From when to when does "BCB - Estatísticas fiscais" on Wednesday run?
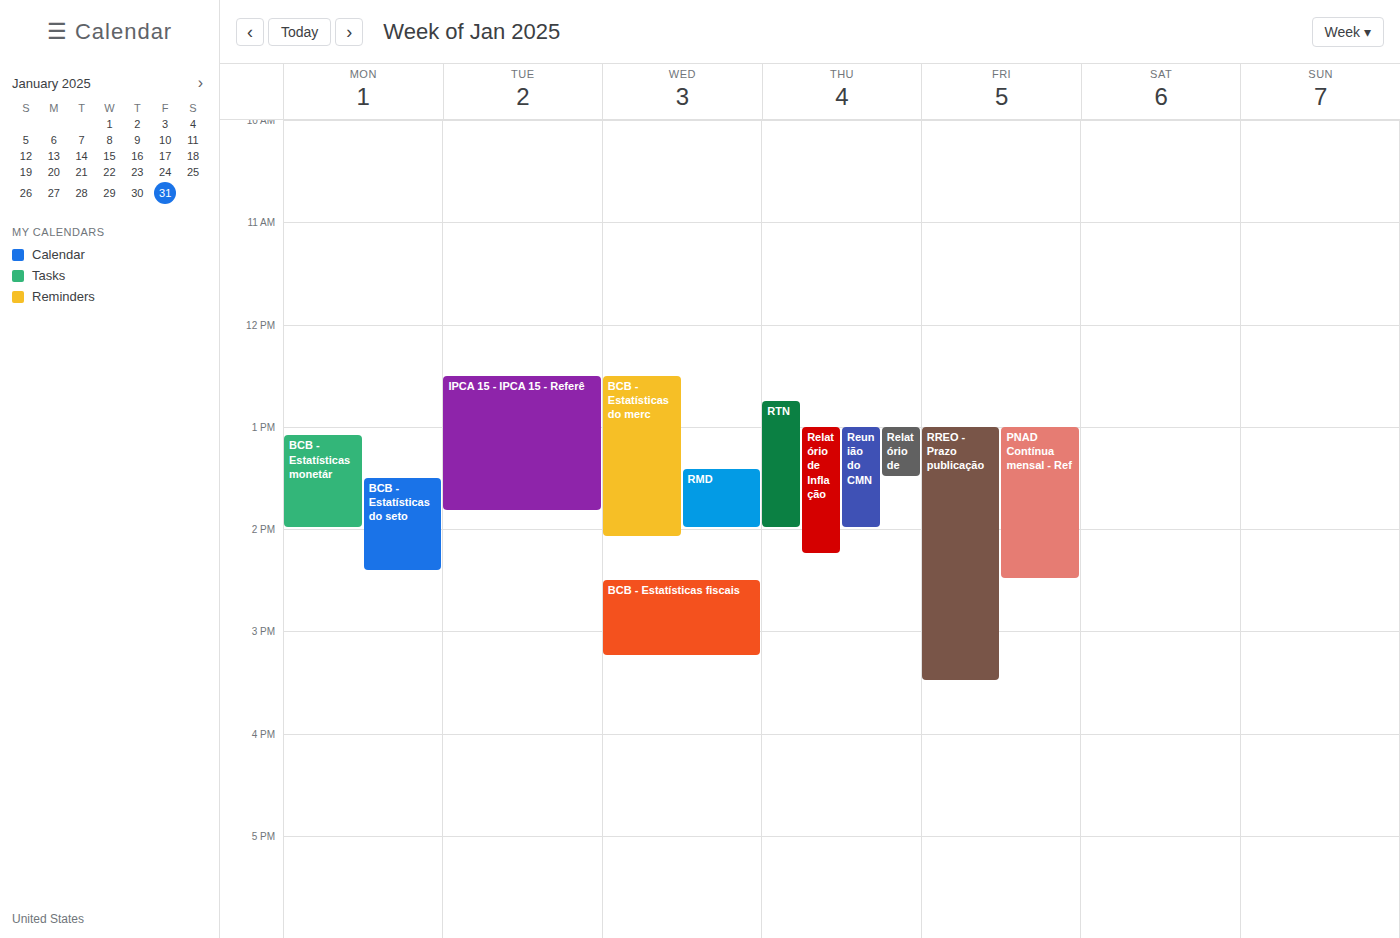
2:30 PM to 3:15 PM